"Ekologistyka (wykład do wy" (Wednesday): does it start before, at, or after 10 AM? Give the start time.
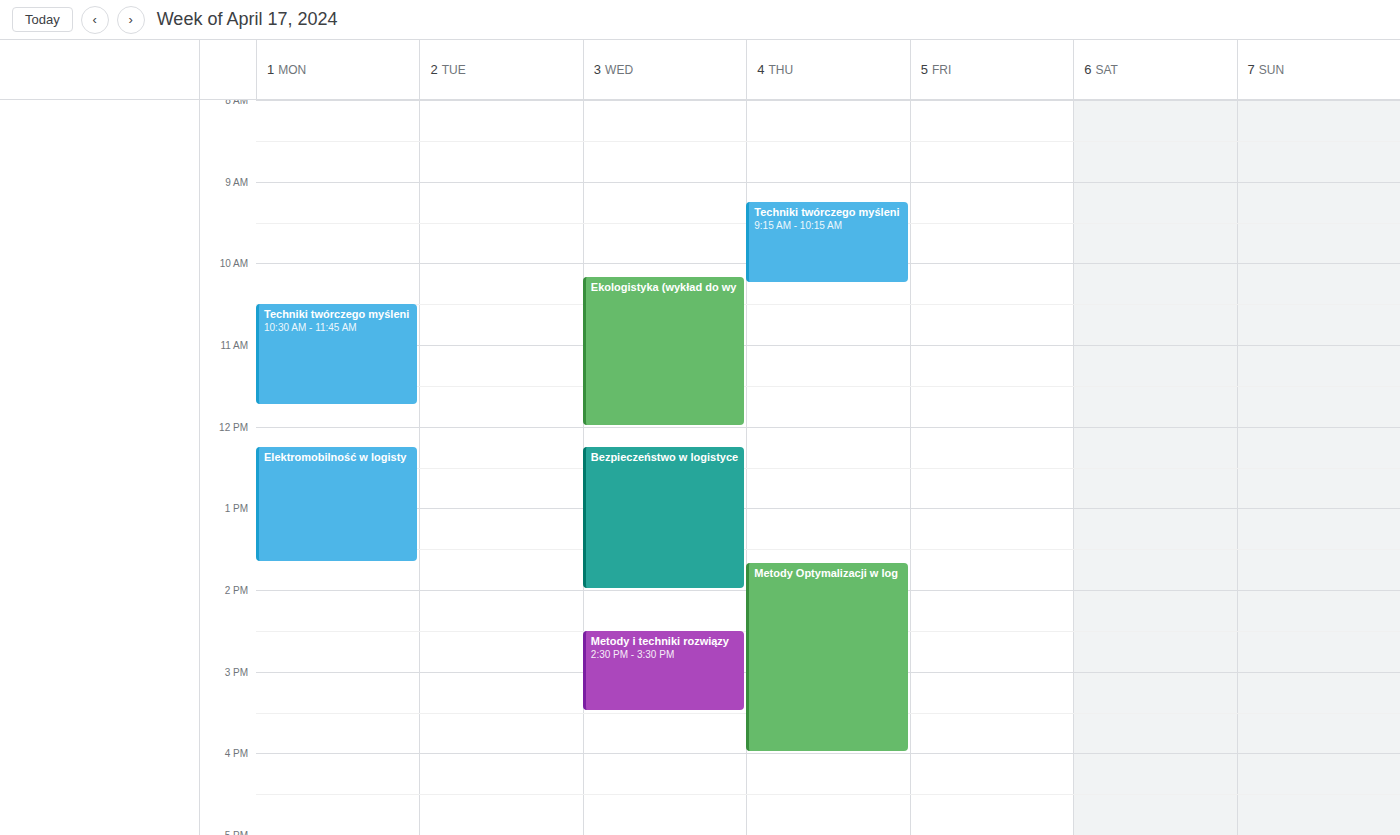
10:10 AM -- after 10 AM, 10 minutes below the 10 AM line.